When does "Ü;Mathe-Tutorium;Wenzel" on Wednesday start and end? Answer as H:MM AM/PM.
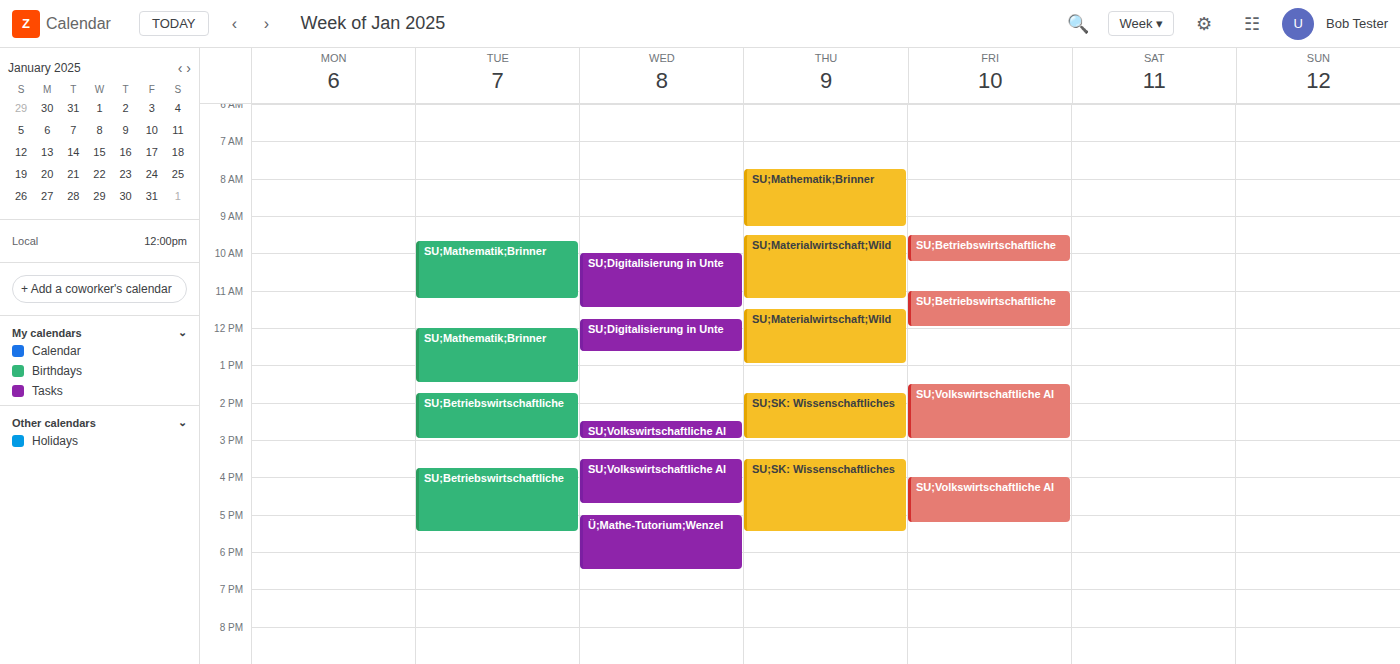
5:00 PM to 6:30 PM